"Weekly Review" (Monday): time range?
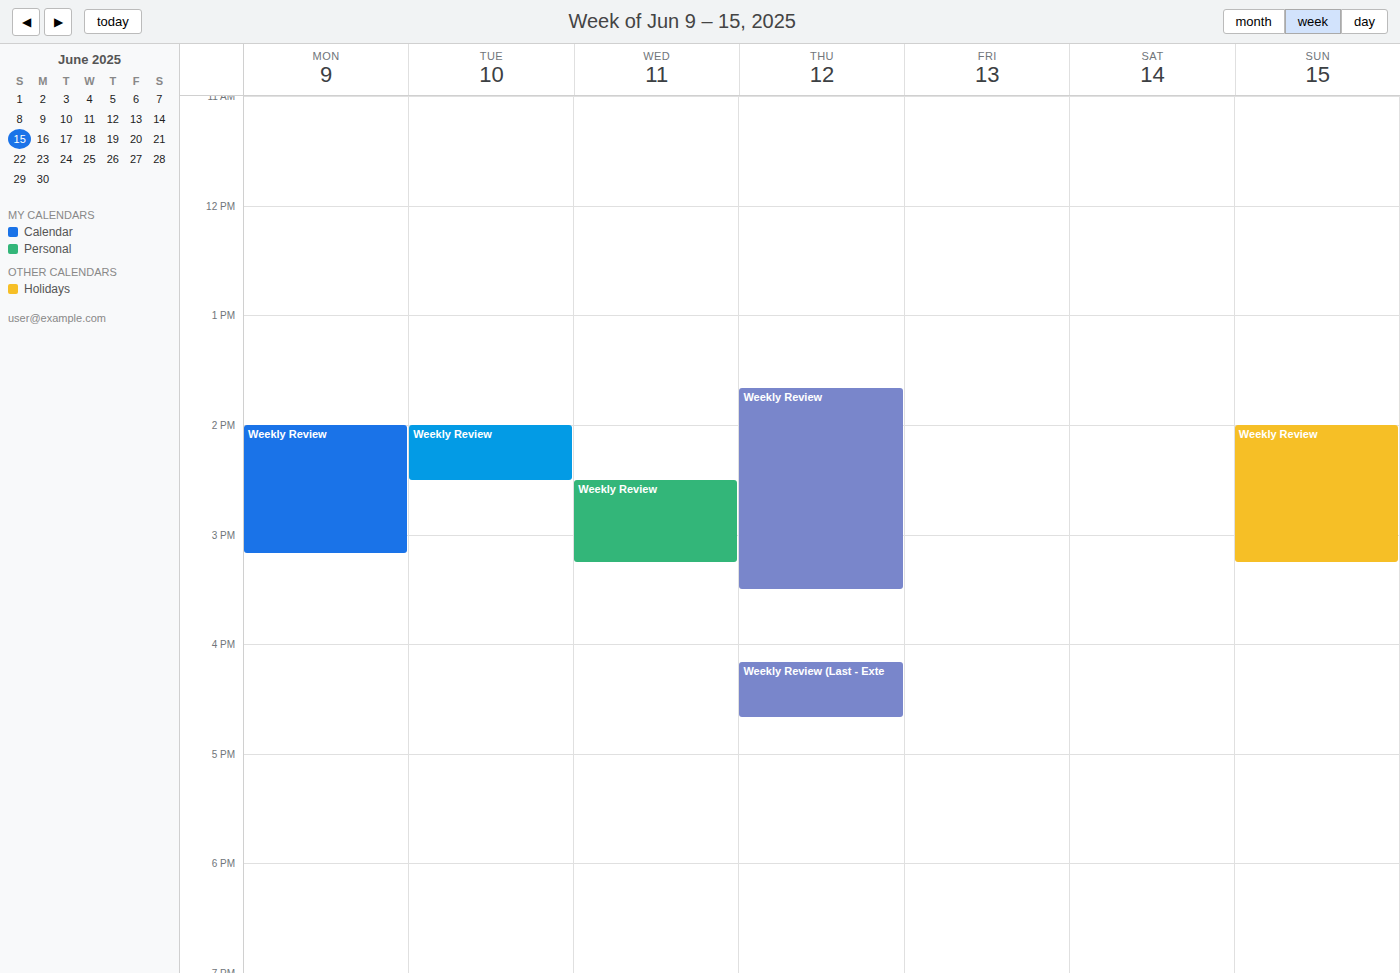
2:00 PM to 3:10 PM